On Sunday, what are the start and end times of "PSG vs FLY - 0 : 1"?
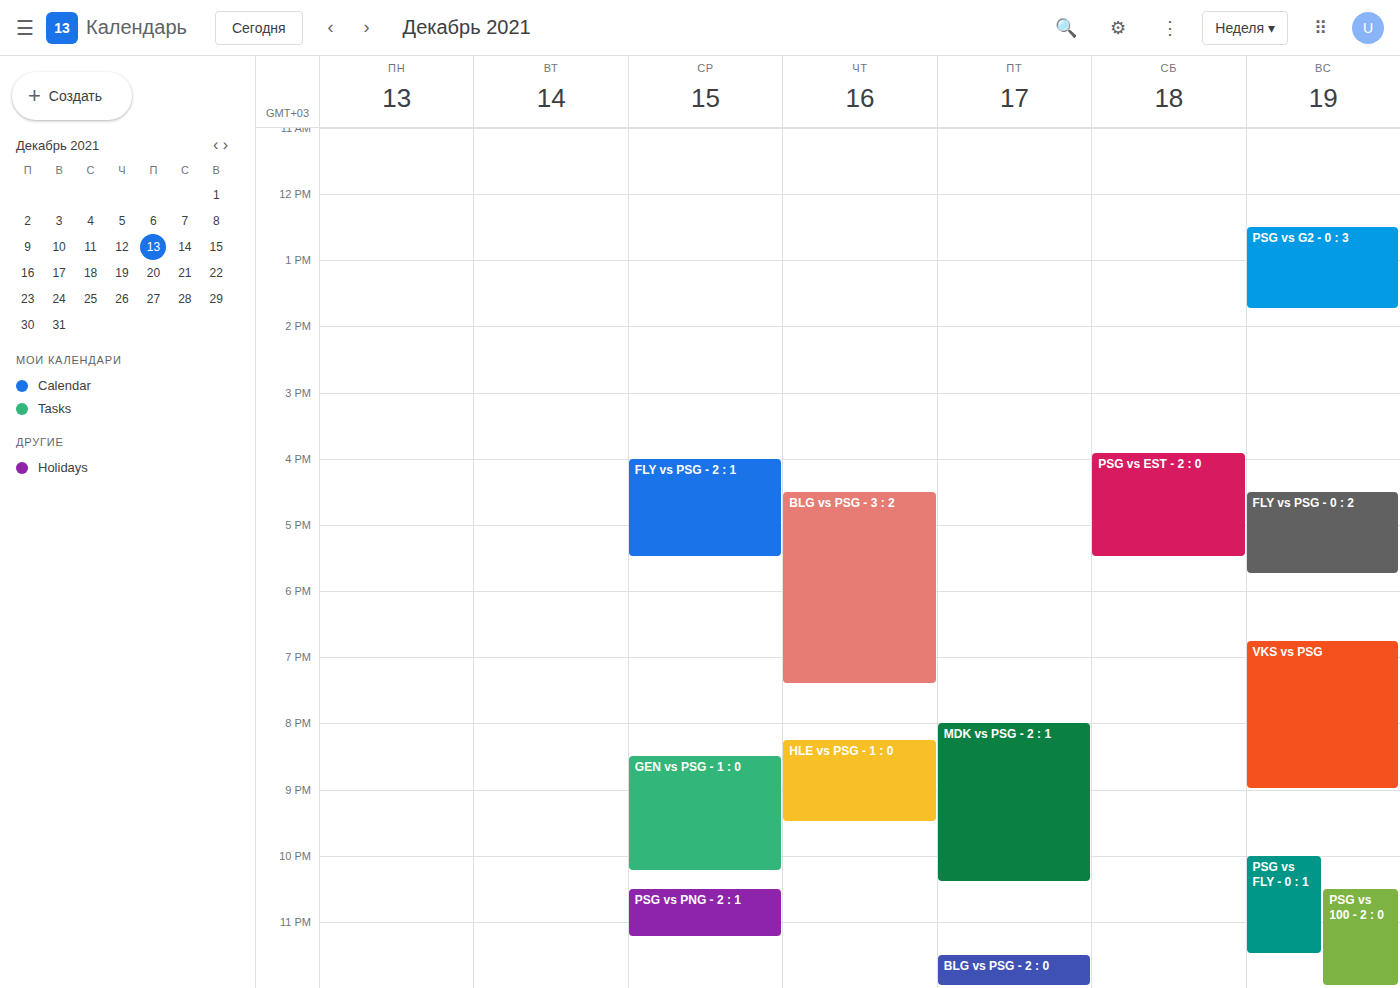
10:00 PM to 11:30 PM